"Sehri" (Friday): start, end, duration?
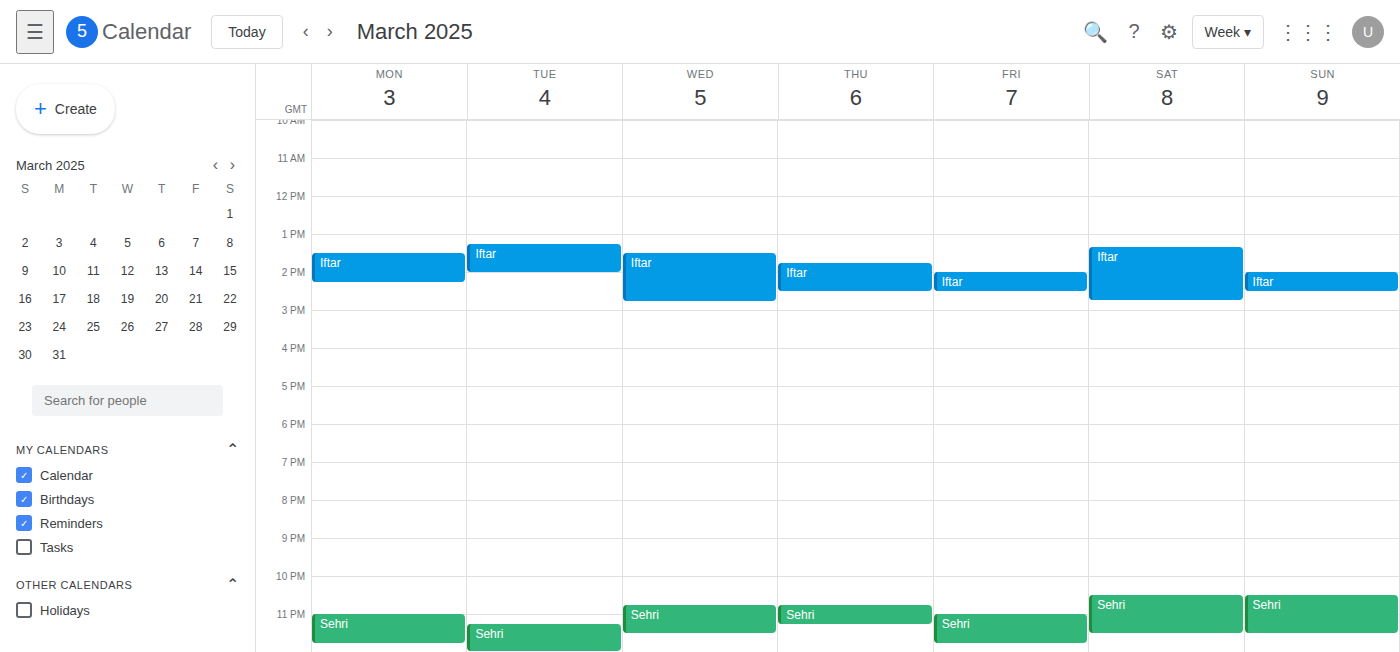
11:00 PM to 11:45 PM, 45 minutes